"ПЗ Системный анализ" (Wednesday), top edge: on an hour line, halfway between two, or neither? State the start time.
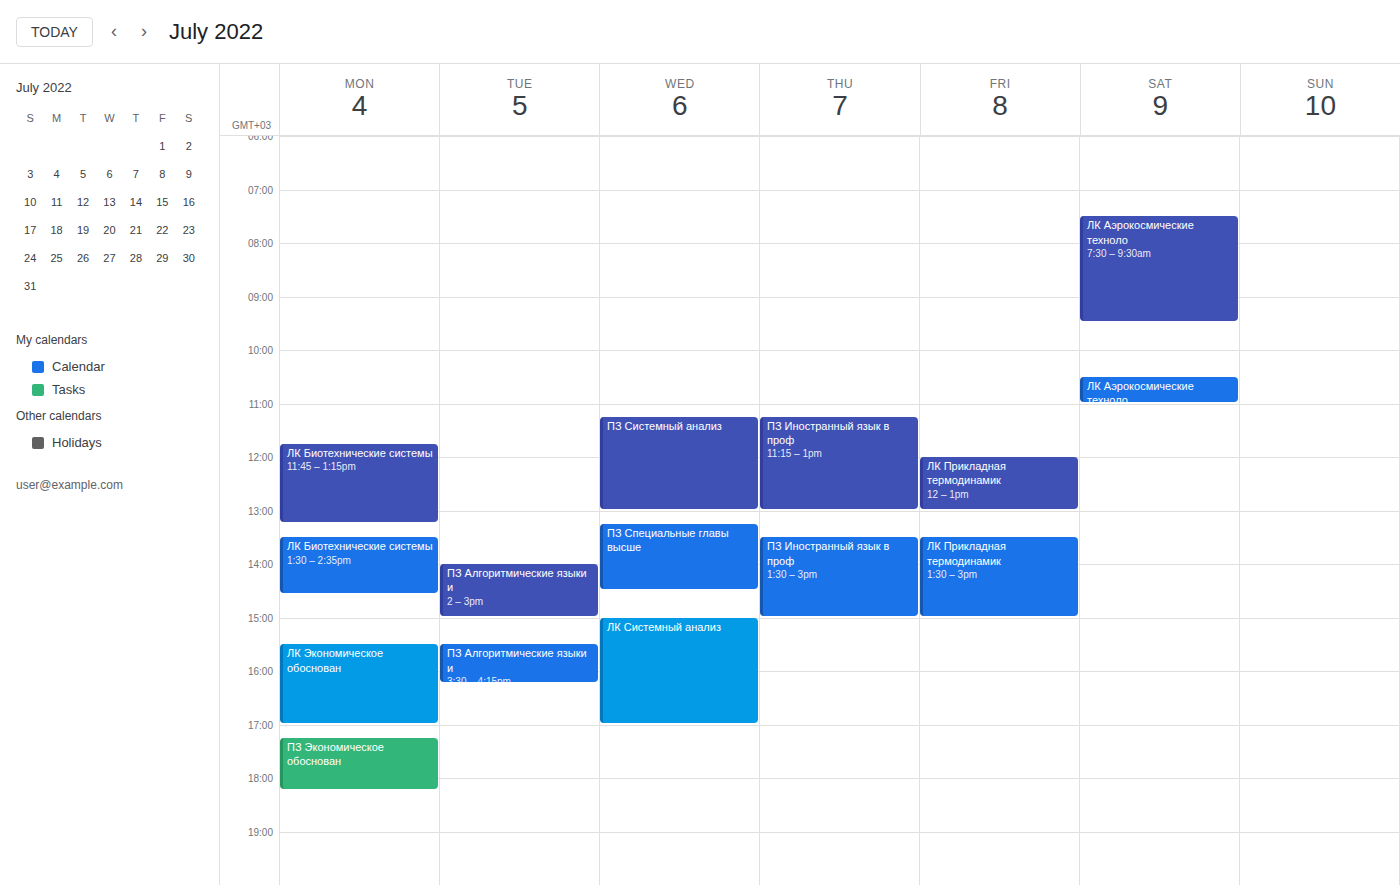
11:15 AM -- neither: a quarter of the way from the 11 AM line to the 12 PM line.